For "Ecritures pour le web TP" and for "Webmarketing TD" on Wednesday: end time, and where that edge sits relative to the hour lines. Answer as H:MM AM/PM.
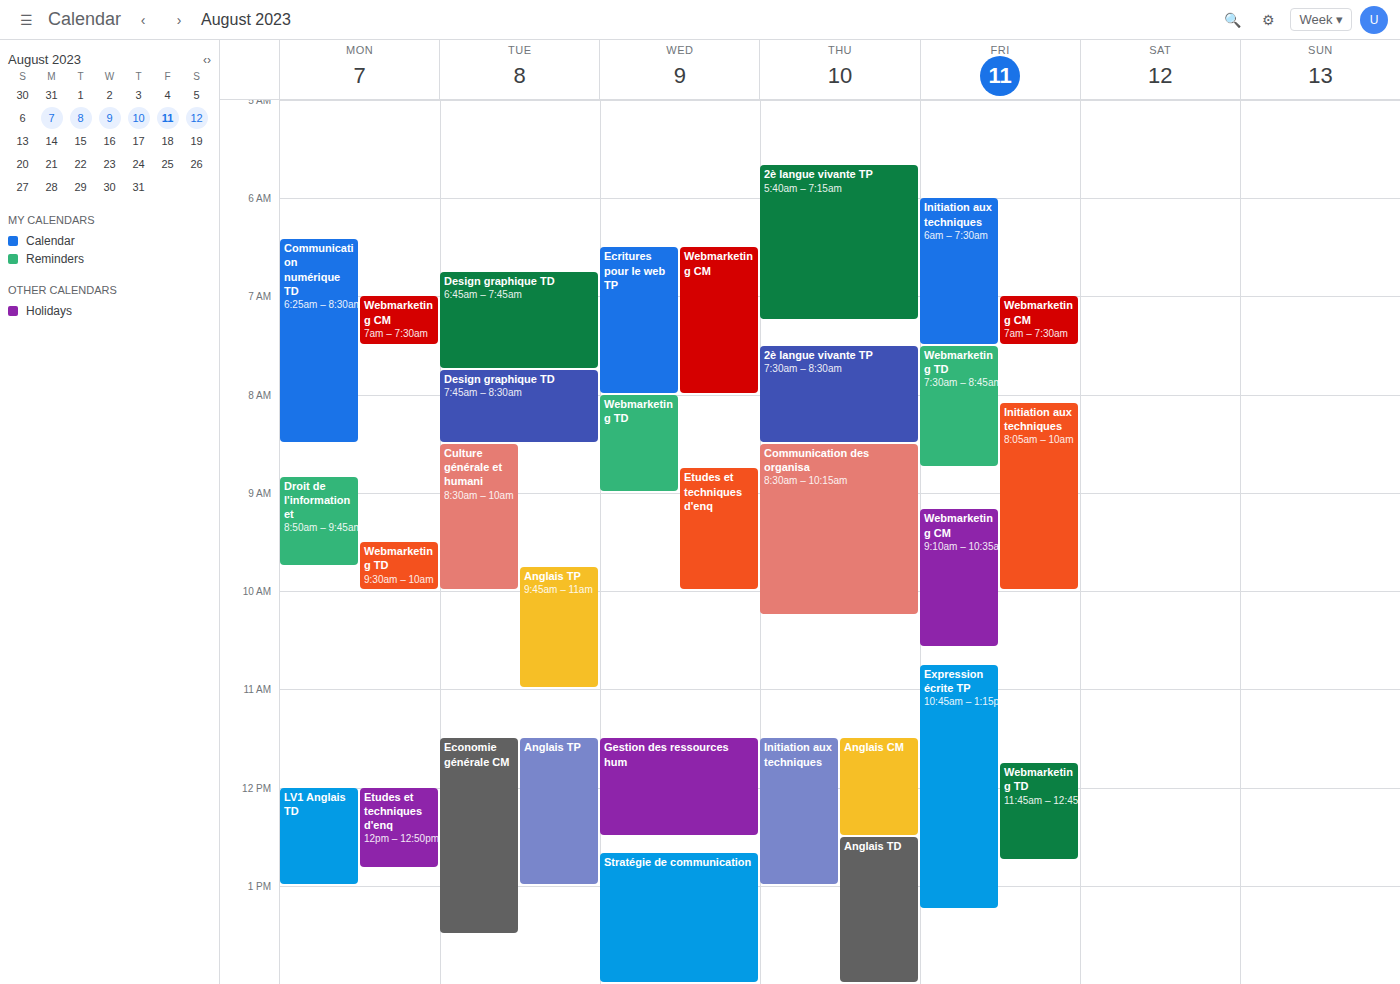
"Ecritures pour le web TP": 8:00 AM, exactly on the 8 AM line. "Webmarketing TD": 9:00 AM, exactly on the 9 AM line.